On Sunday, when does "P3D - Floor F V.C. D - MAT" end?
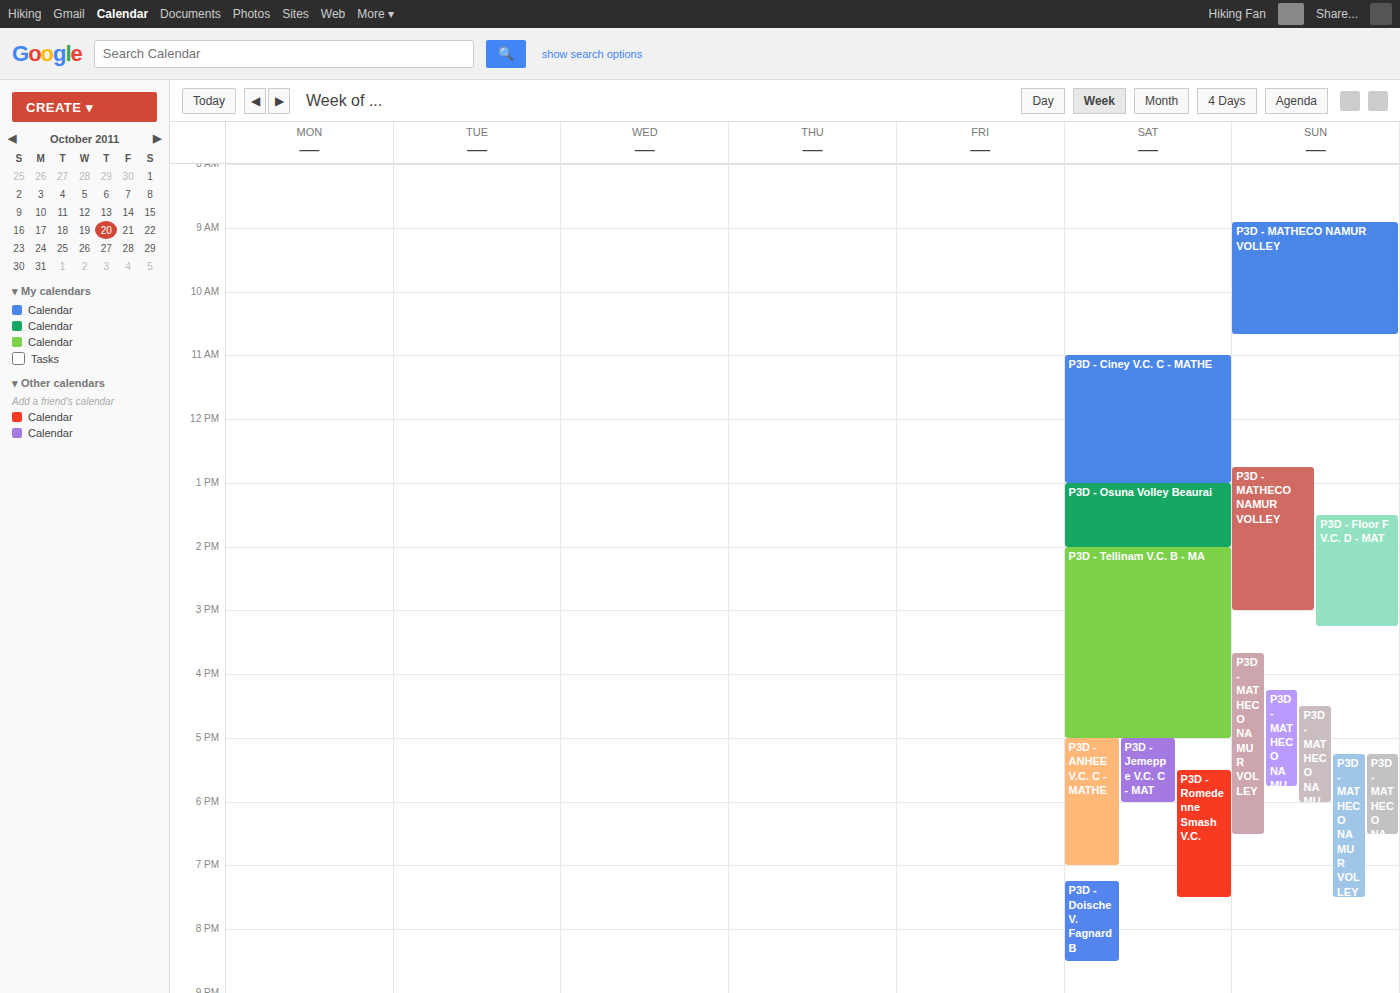
3:15 PM